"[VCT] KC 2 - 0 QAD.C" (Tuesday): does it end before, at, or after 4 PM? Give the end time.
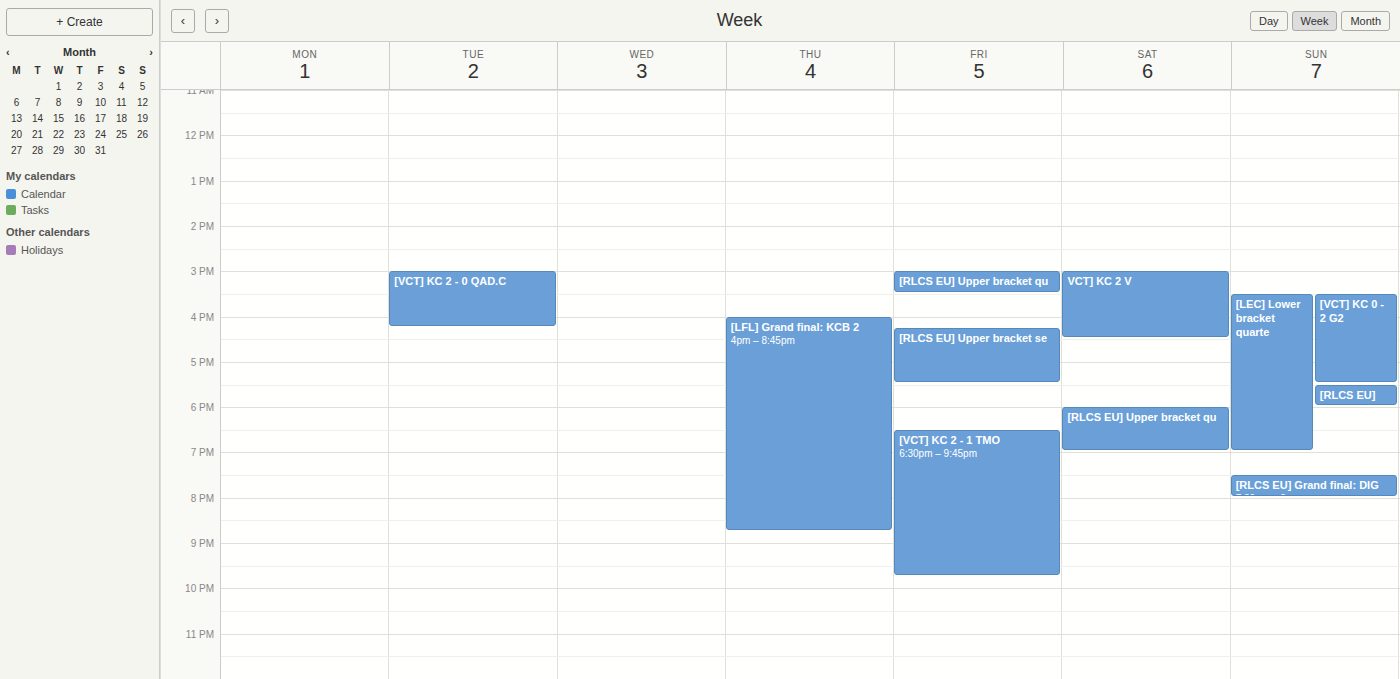
4:15 PM -- after 4 PM, 15 minutes below the 4 PM line.